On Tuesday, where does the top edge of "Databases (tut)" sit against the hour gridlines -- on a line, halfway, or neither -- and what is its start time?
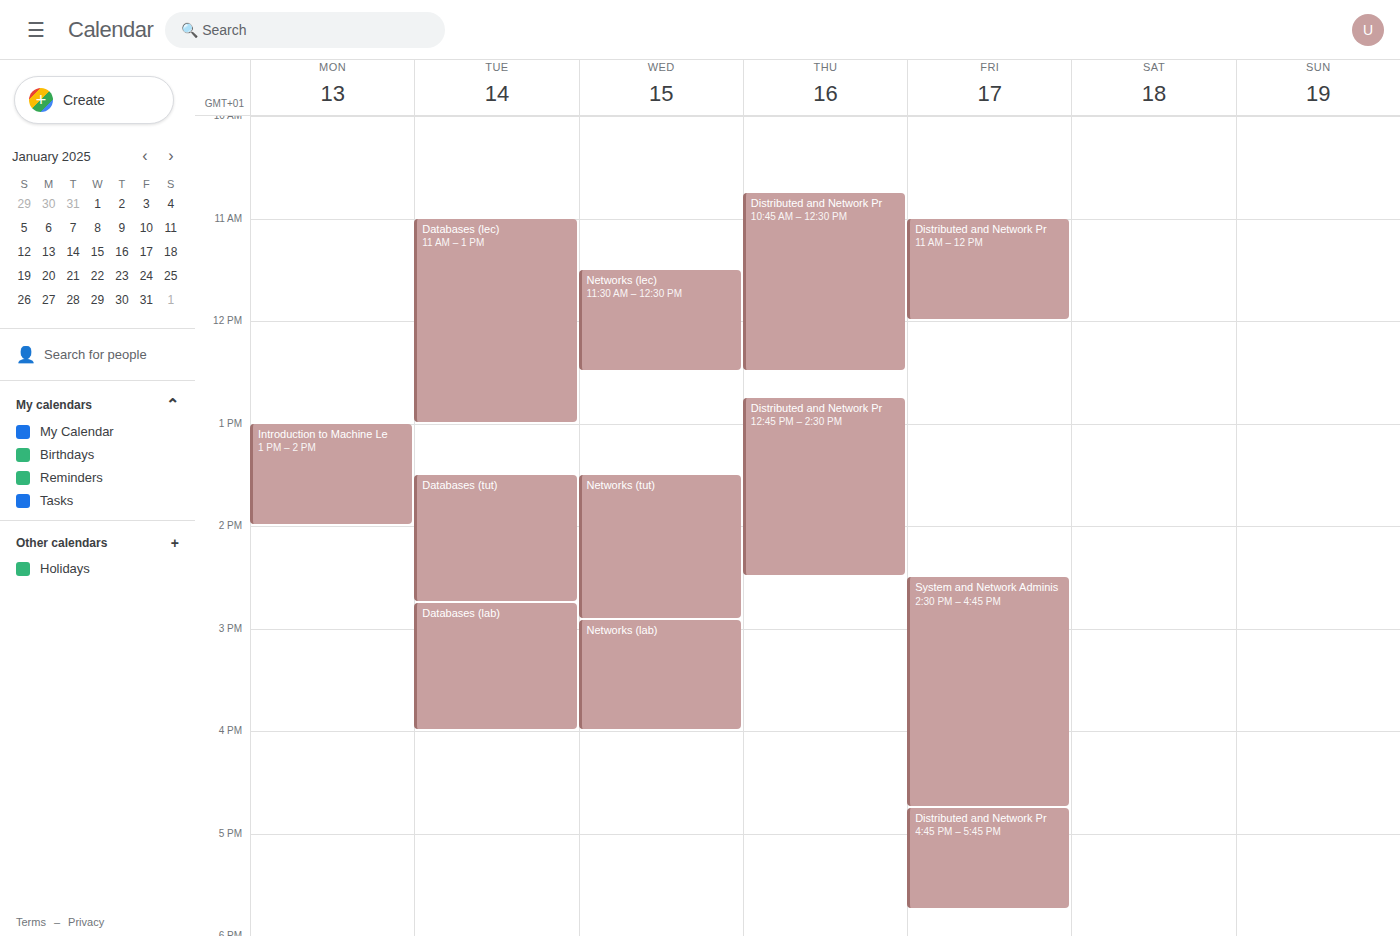
1:30 PM -- halfway between the 1 PM and 2 PM lines.